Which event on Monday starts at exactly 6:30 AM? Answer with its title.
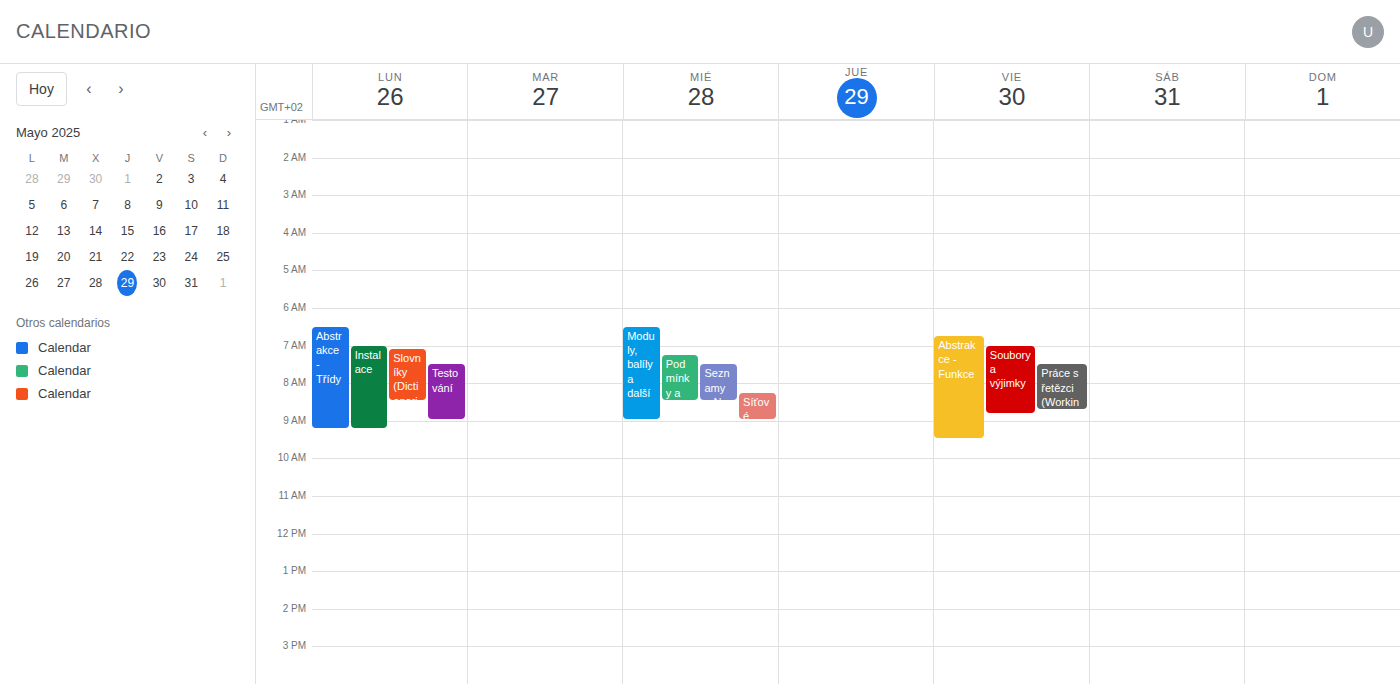
"Abstrakce - Třídy"